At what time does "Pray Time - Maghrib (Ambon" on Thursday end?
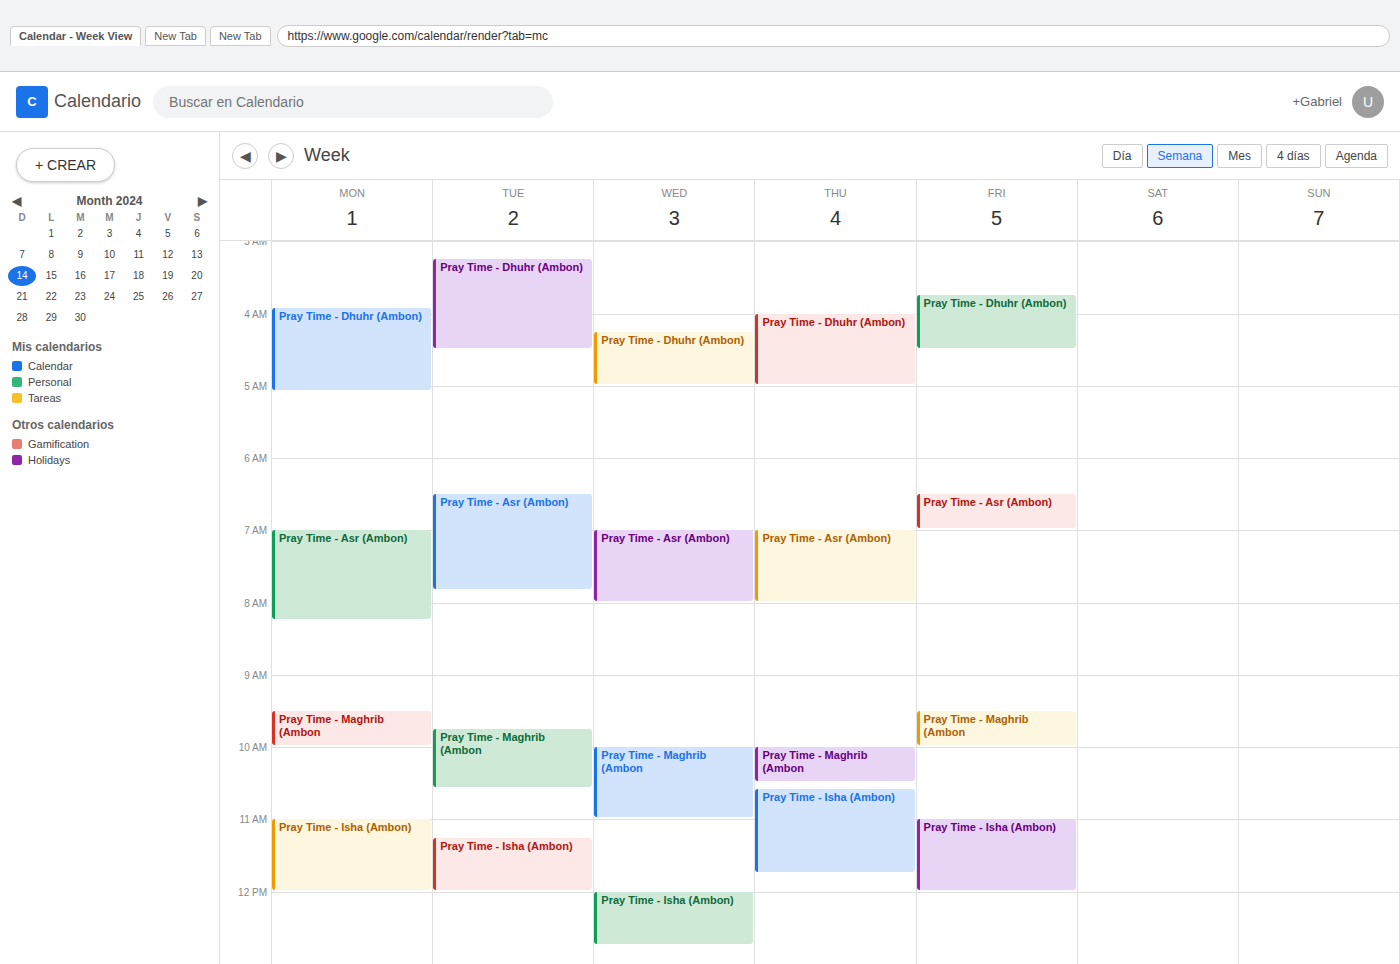
10:30 AM